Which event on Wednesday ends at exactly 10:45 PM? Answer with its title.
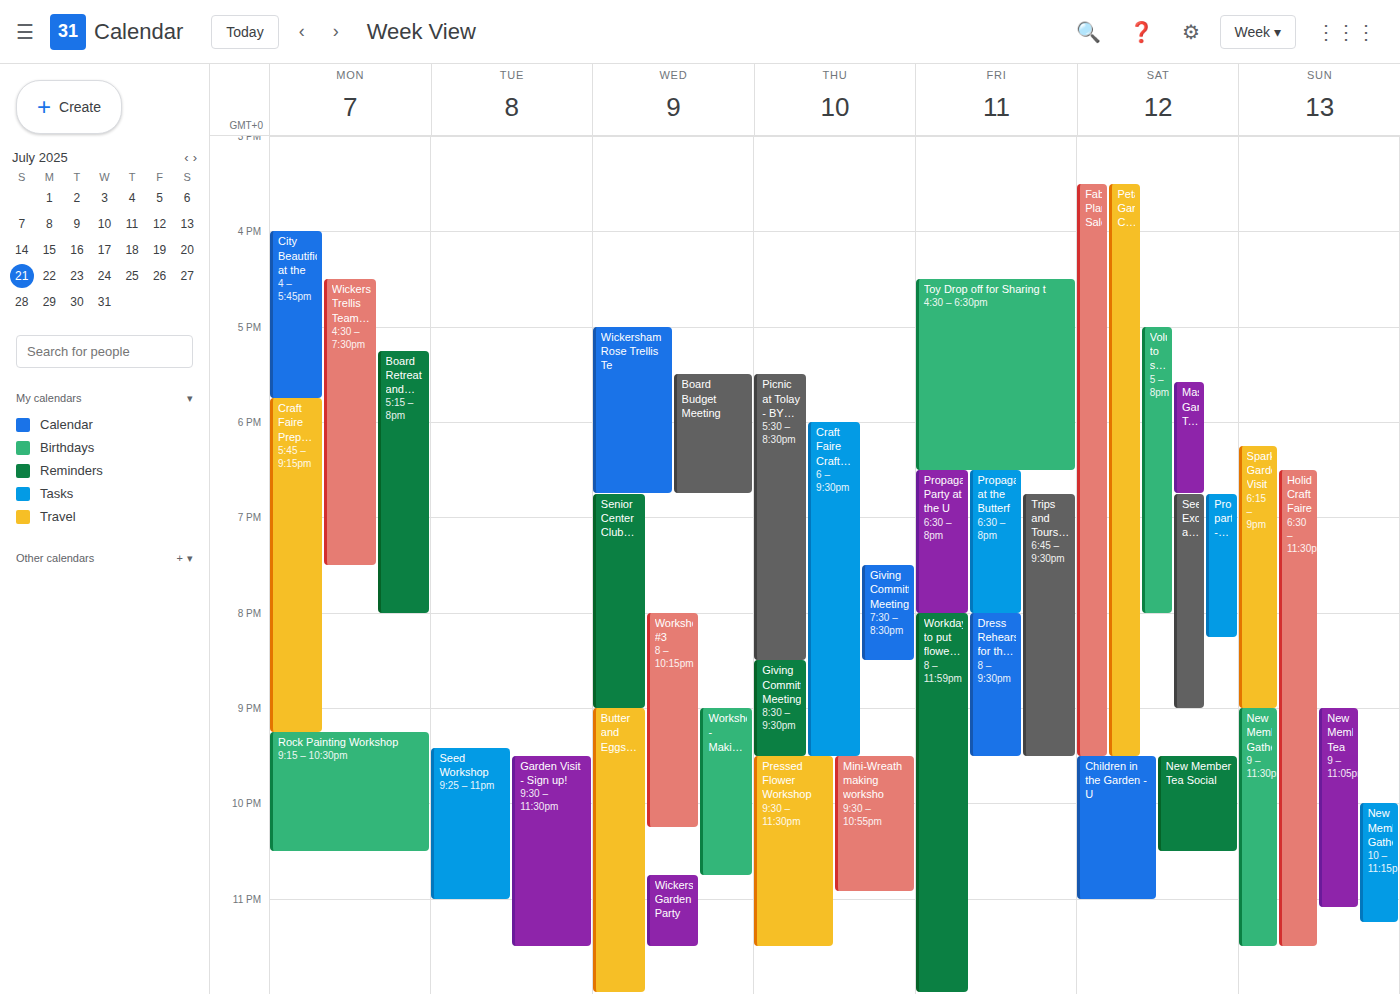
"Workshop - Making Cards"